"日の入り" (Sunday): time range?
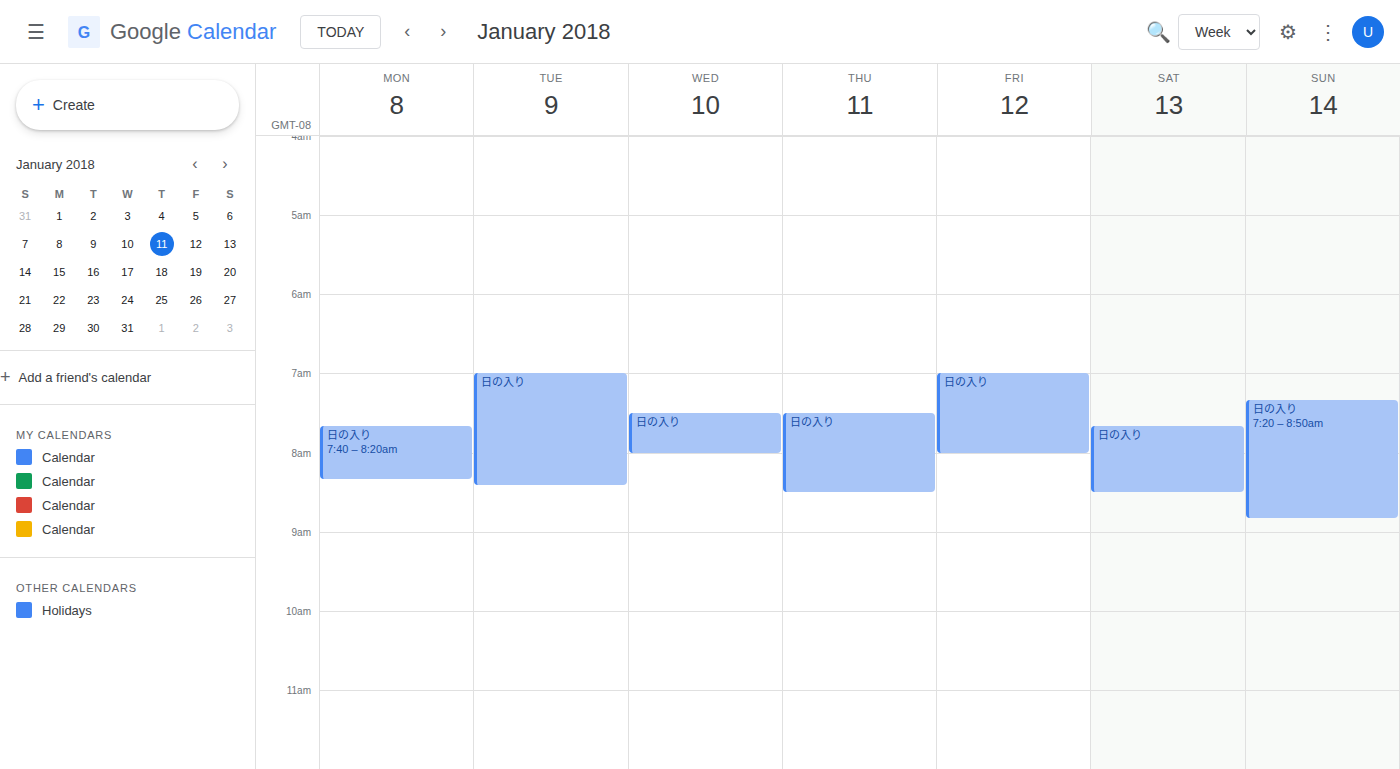
7:20 AM to 8:50 AM